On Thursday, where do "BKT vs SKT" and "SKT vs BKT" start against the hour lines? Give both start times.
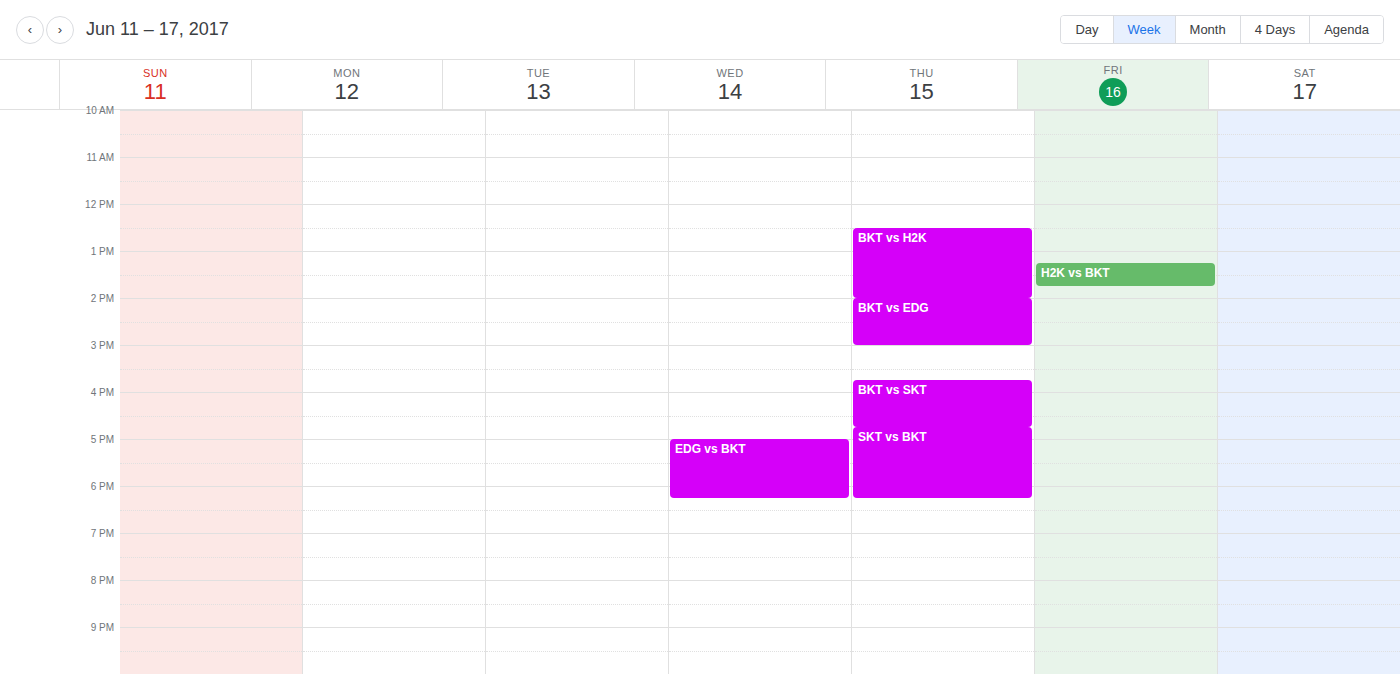
"BKT vs SKT": 3:45 PM, neither: three quarters of the way from the 3 PM line to the 4 PM line. "SKT vs BKT": 4:45 PM, neither: three quarters of the way from the 4 PM line to the 5 PM line.